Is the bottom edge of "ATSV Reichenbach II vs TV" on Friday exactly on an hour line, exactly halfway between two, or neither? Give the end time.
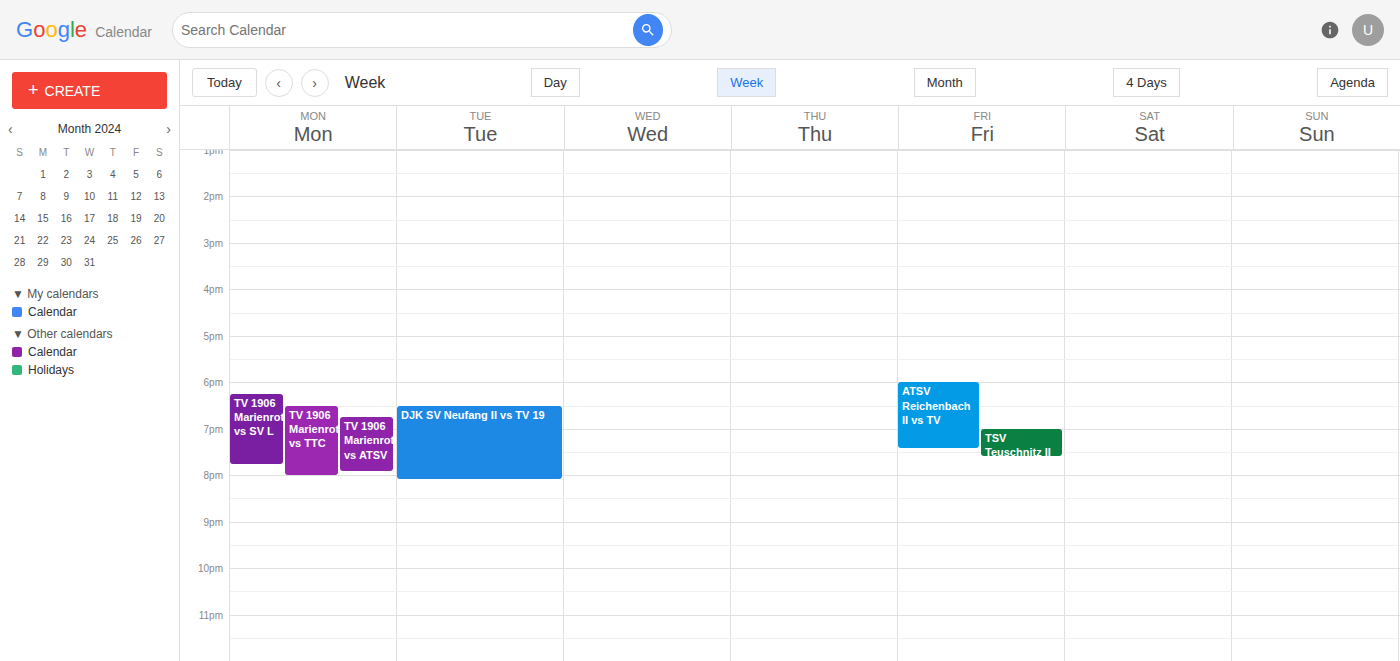
7:25 PM -- neither: 25 minutes below the 7 PM line and 35 minutes above the 8 PM line.